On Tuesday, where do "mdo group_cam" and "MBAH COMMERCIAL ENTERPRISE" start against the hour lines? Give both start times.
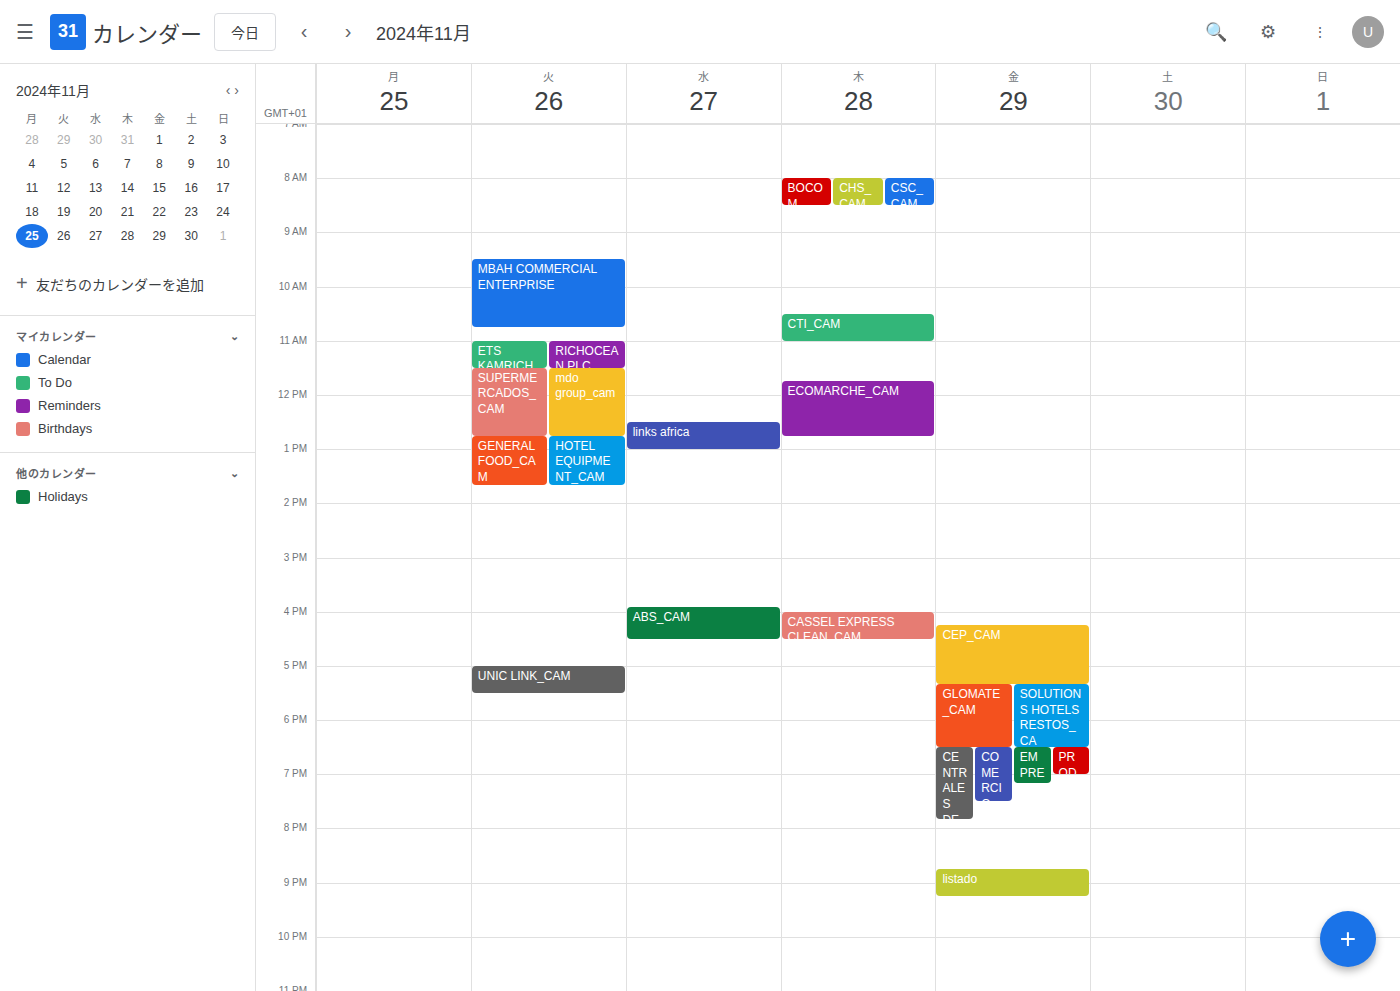
"mdo group_cam": 11:30 AM, halfway between the 11 AM and 12 PM lines. "MBAH COMMERCIAL ENTERPRISE": 9:30 AM, halfway between the 9 AM and 10 AM lines.